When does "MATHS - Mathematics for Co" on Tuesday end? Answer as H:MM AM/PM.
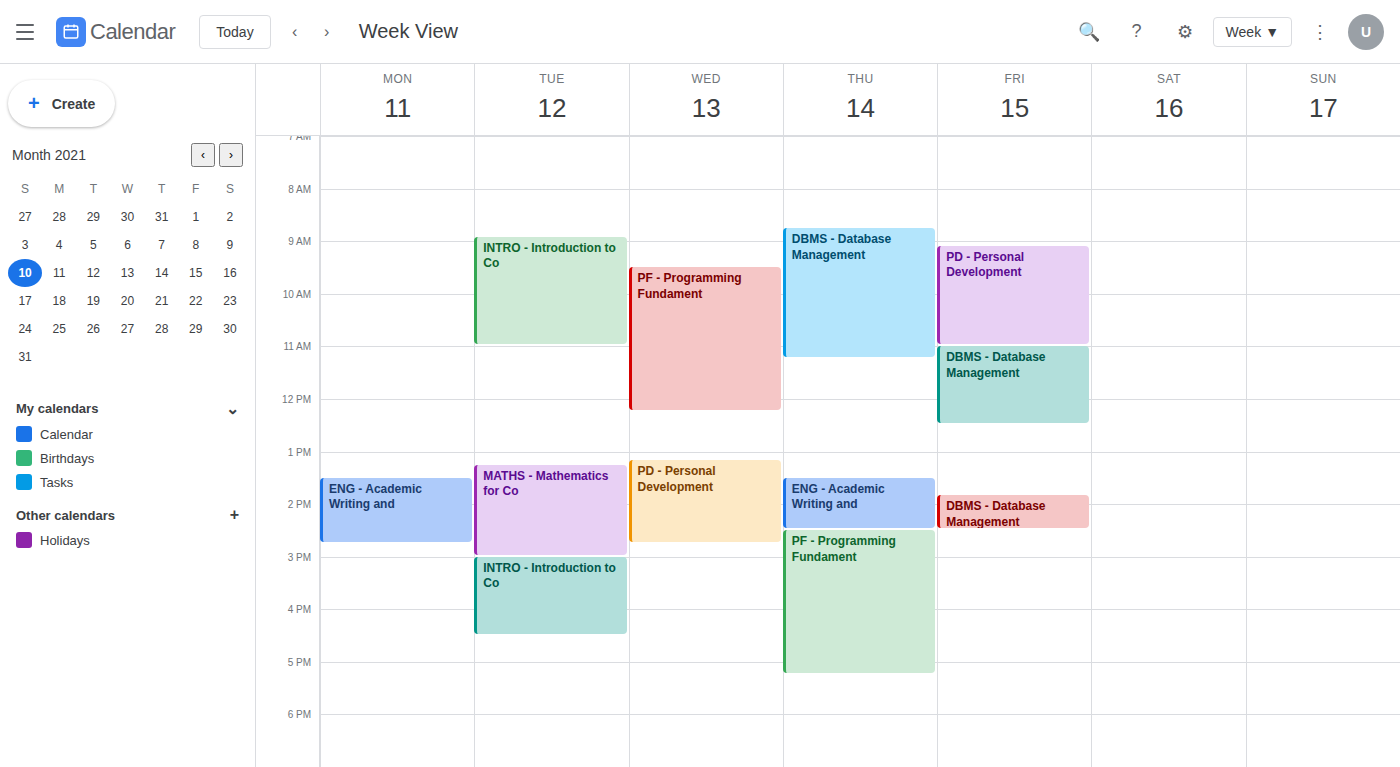
3:00 PM